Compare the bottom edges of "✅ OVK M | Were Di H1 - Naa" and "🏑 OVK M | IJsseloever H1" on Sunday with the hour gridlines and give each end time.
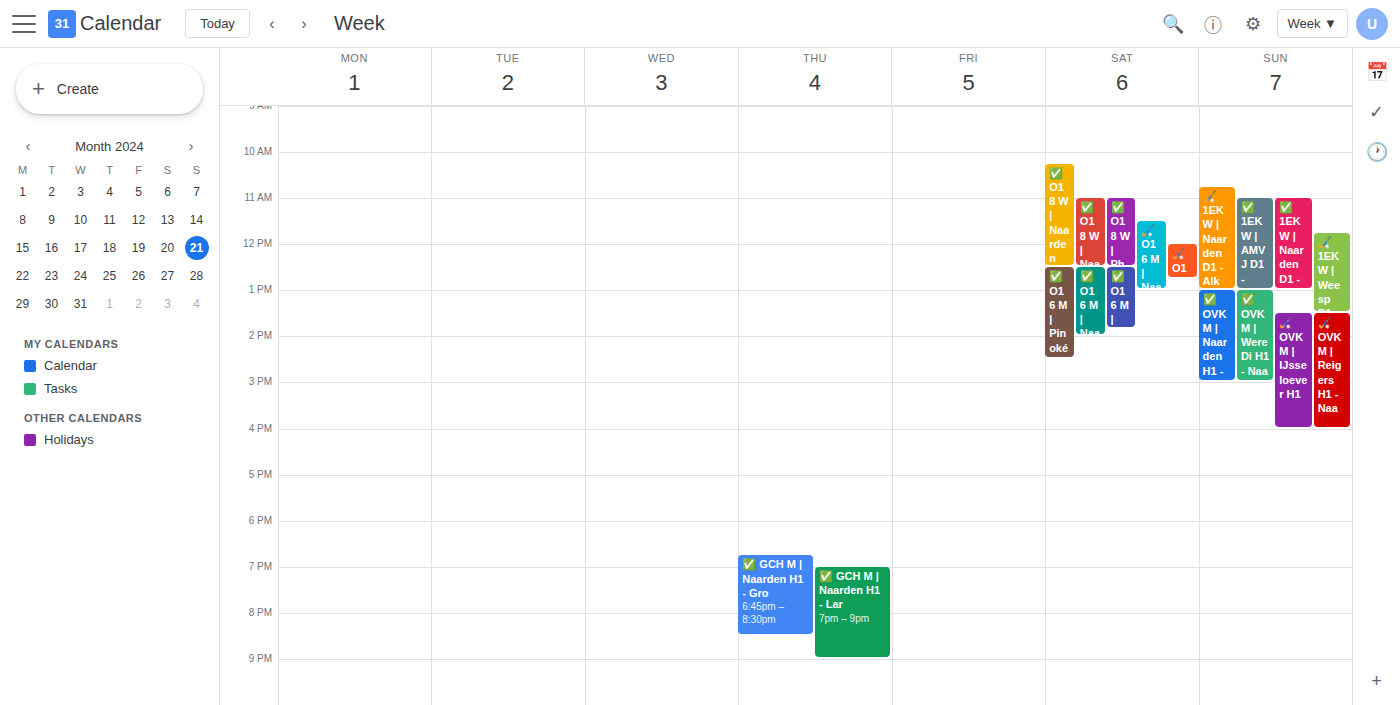
"✅ OVK M | Were Di H1 - Naa": 3:00 PM, exactly on the 3 PM line. "🏑 OVK M | IJsseloever H1": 4:00 PM, exactly on the 4 PM line.